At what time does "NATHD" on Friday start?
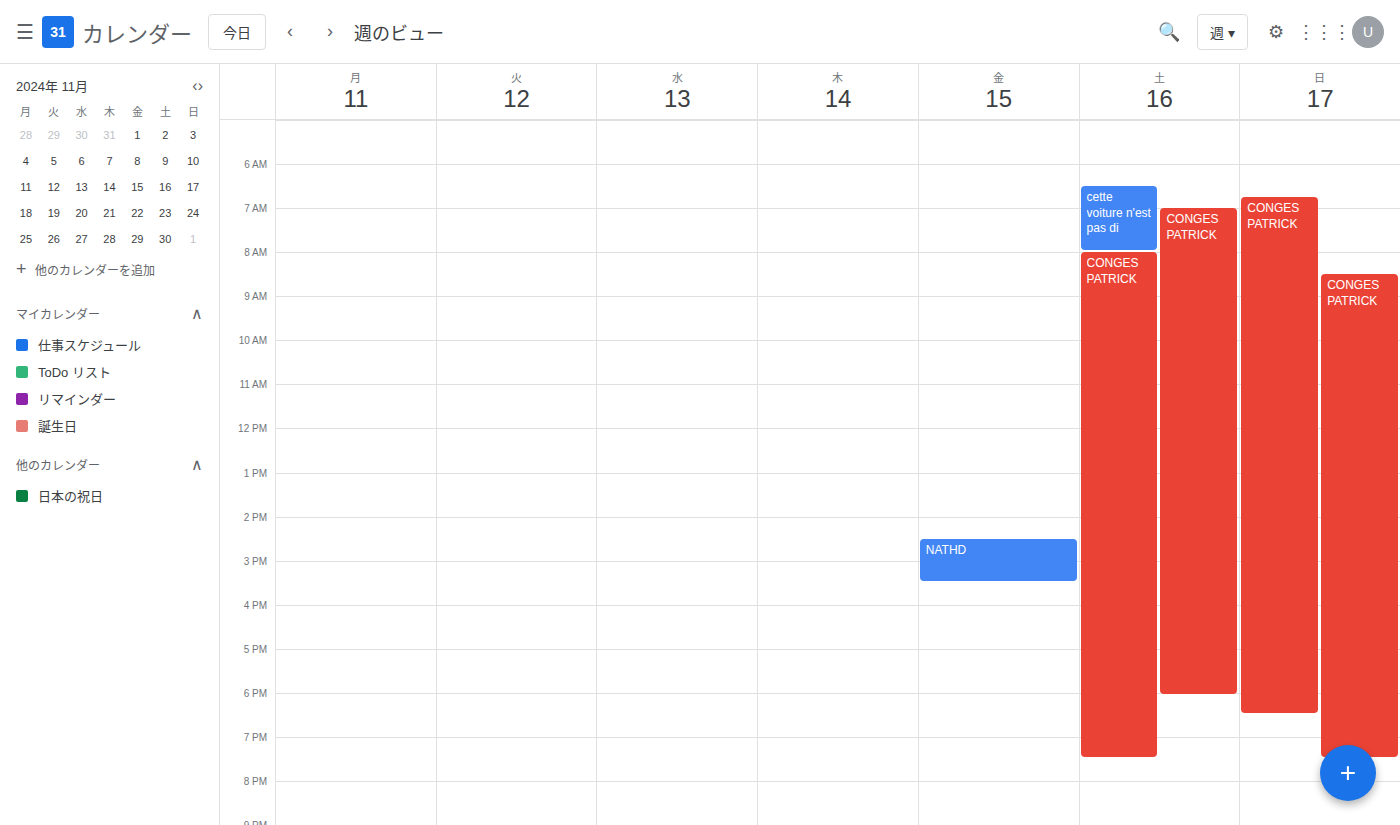
2:30 PM